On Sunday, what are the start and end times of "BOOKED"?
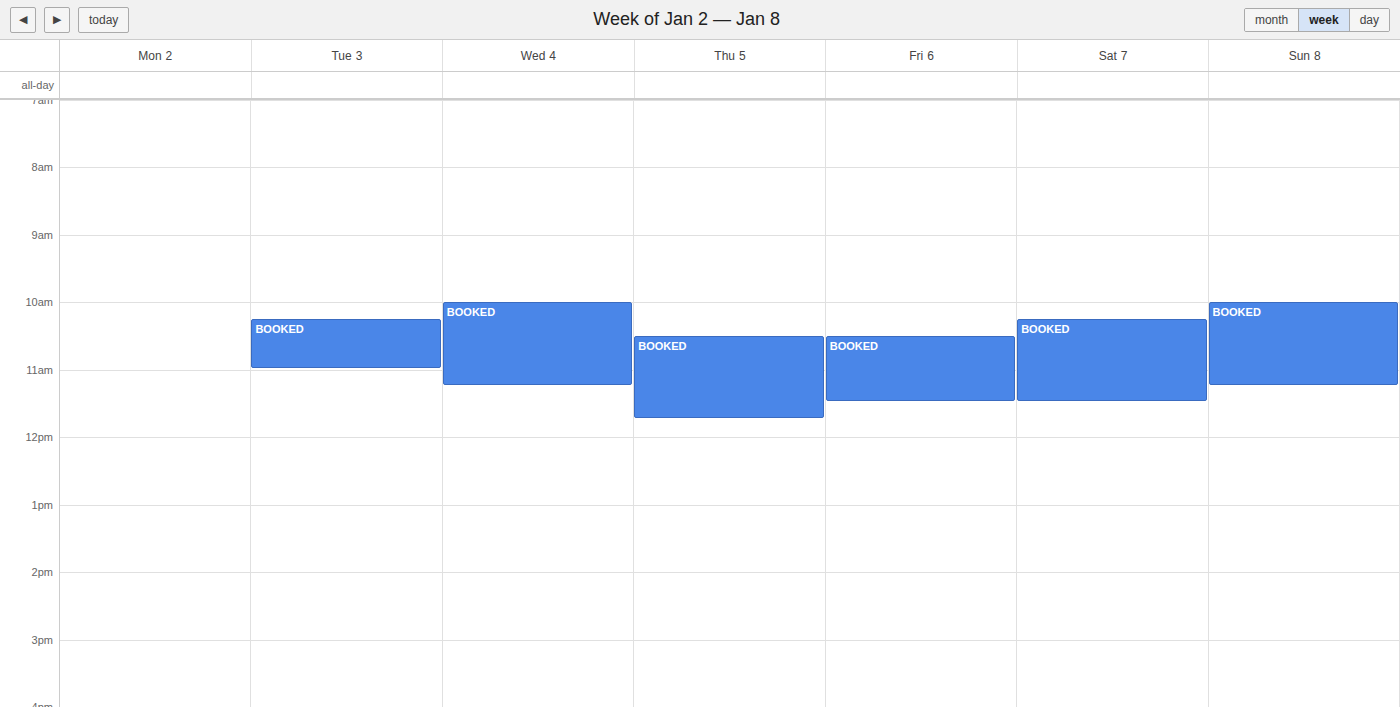
10:00 AM to 11:15 AM